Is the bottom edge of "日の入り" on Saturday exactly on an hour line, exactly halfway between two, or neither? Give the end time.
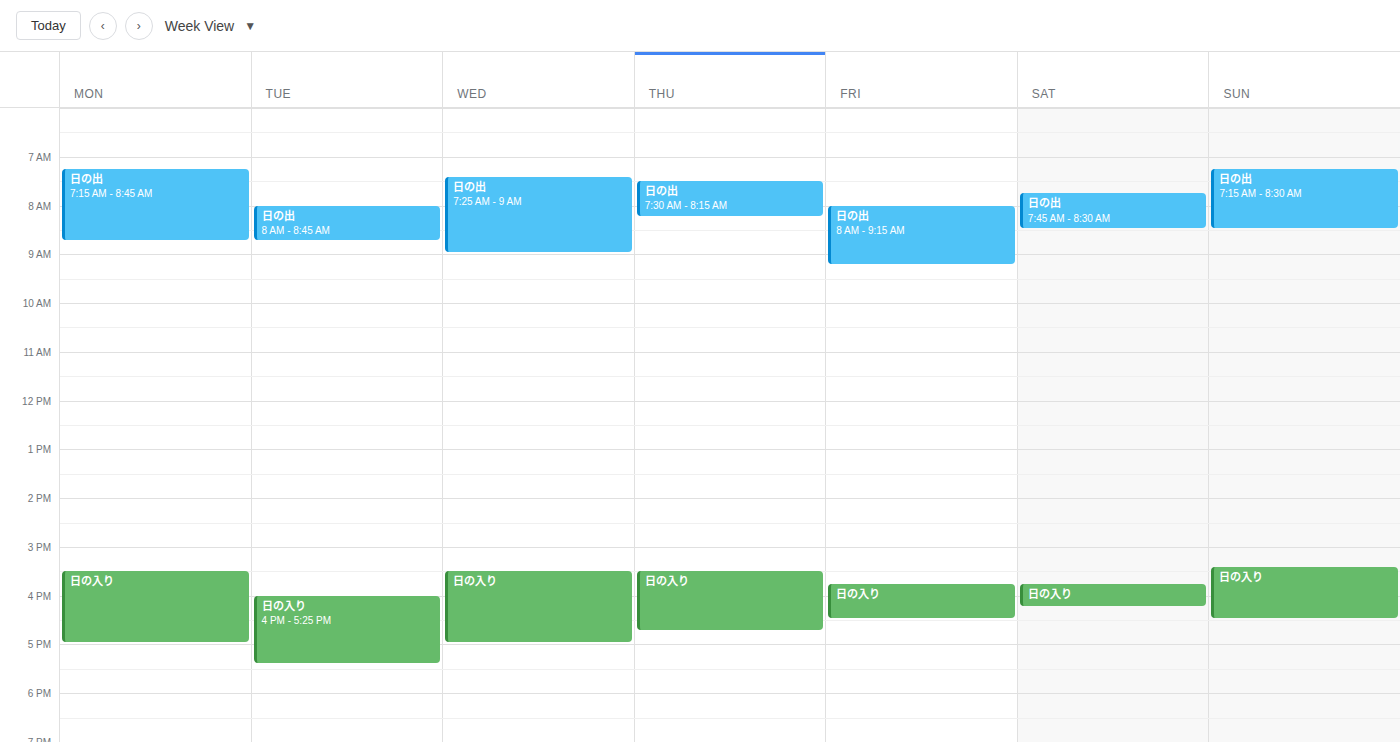
4:15 PM -- neither: a quarter of the way from the 4 PM line to the 5 PM line.